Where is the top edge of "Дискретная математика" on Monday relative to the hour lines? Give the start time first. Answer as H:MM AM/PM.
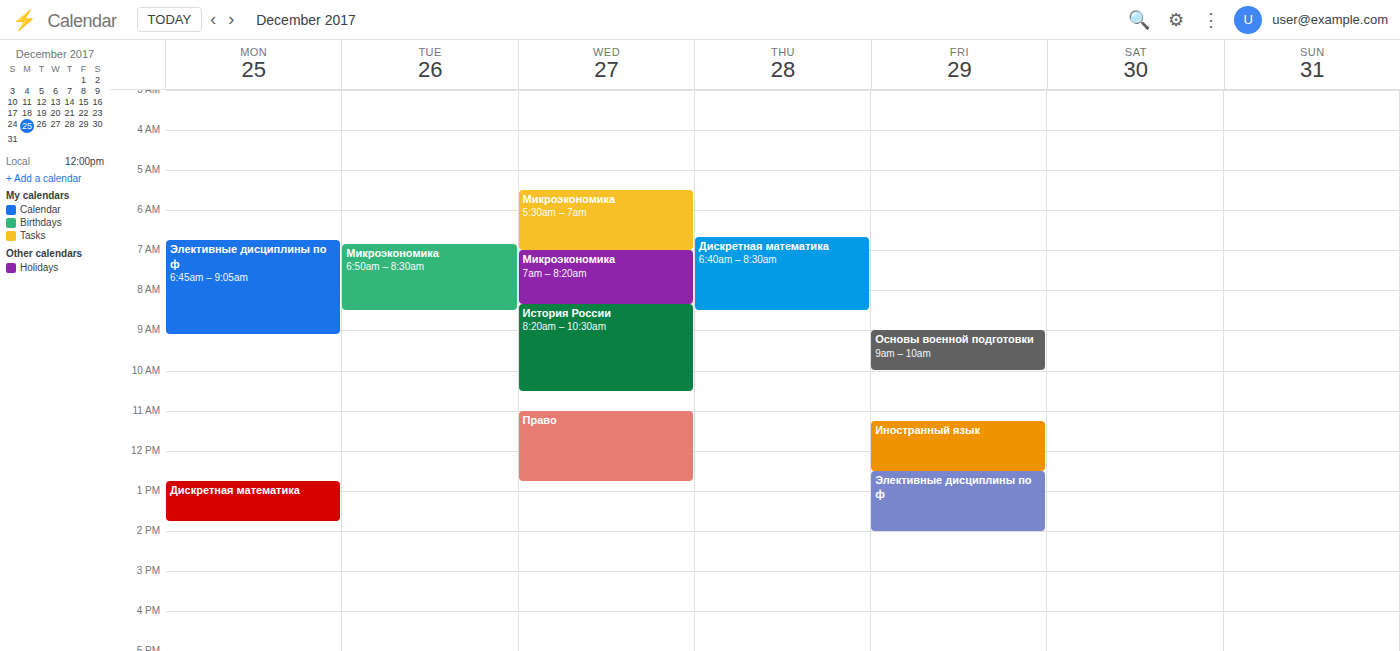
12:45 PM -- neither: three quarters of the way from the 12 PM line to the 1 PM line.